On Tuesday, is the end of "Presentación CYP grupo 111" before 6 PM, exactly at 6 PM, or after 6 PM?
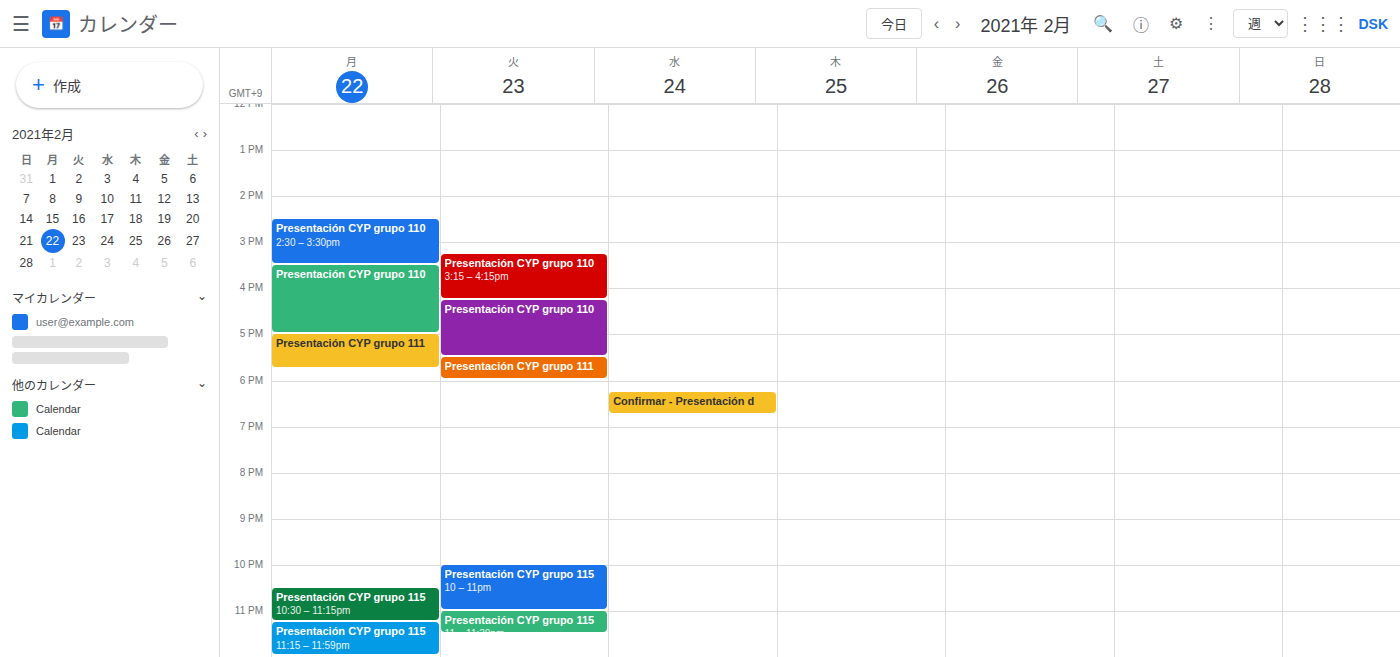
6:00 PM -- exactly at 6 PM, on the 6 PM line.